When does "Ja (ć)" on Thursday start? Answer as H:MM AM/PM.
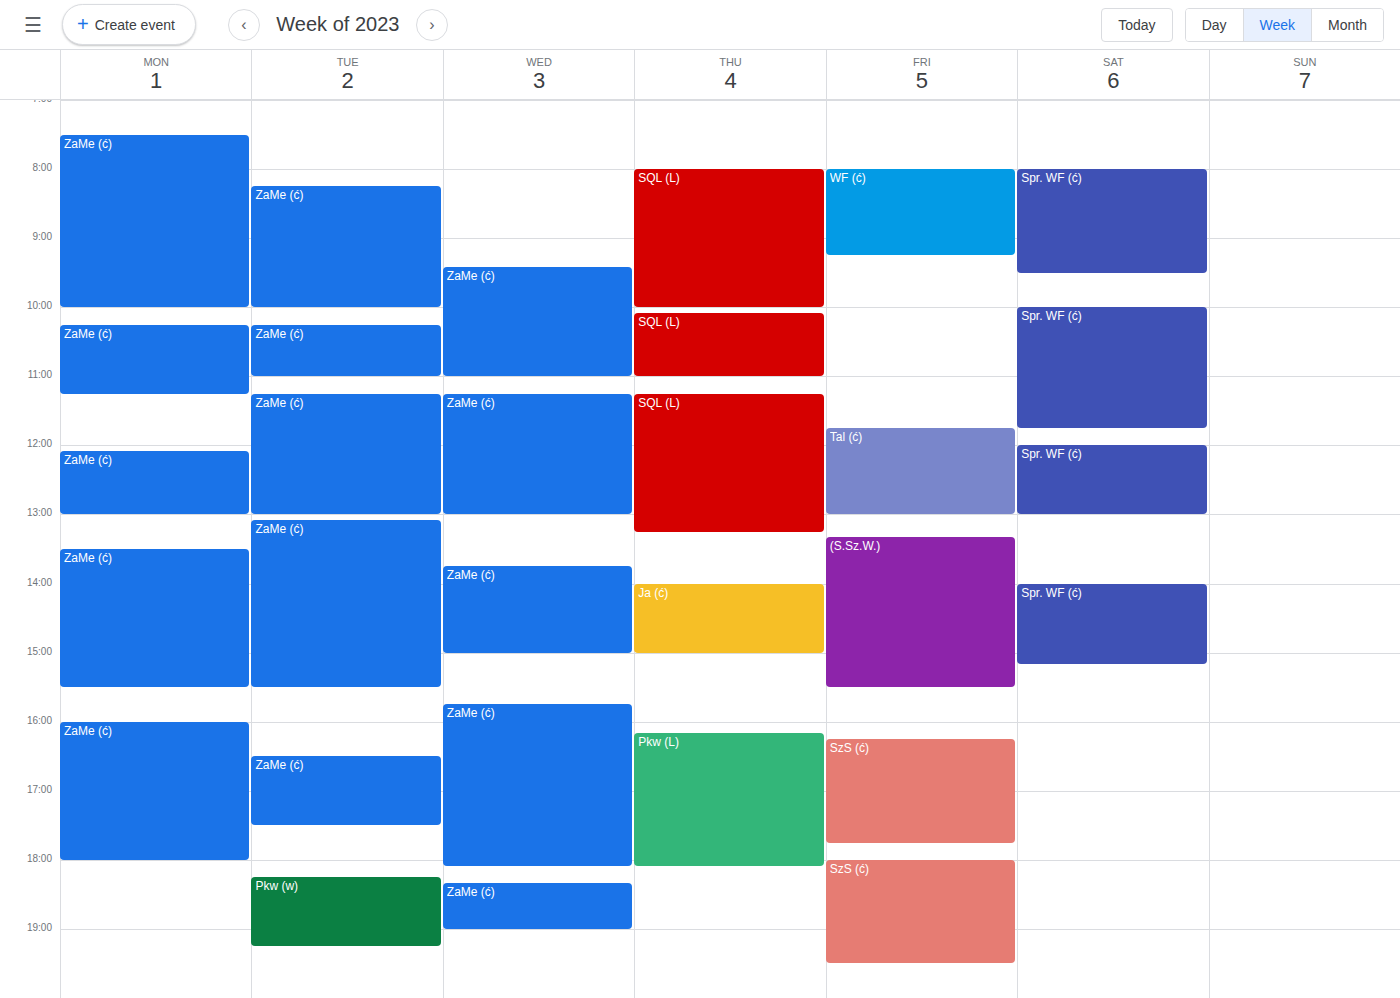
2:00 PM